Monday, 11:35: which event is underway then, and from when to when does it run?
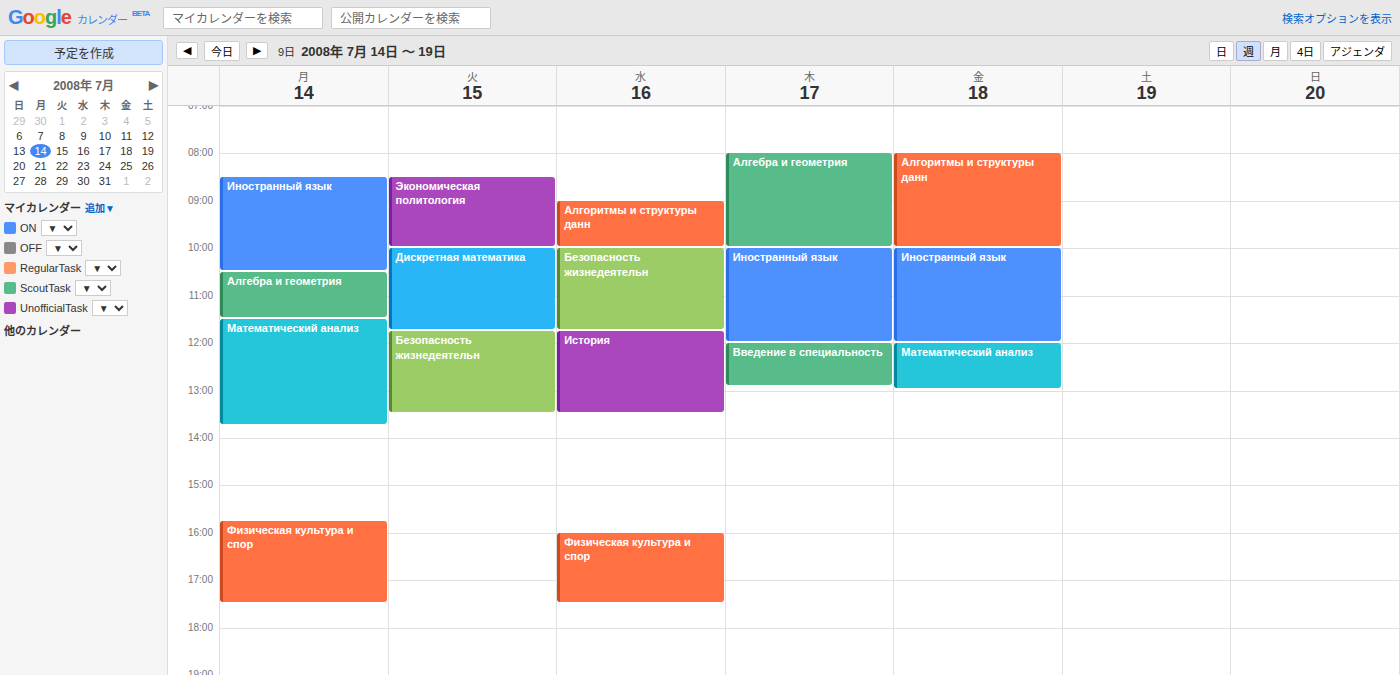
"Математический анализ", 11:30 to 13:45